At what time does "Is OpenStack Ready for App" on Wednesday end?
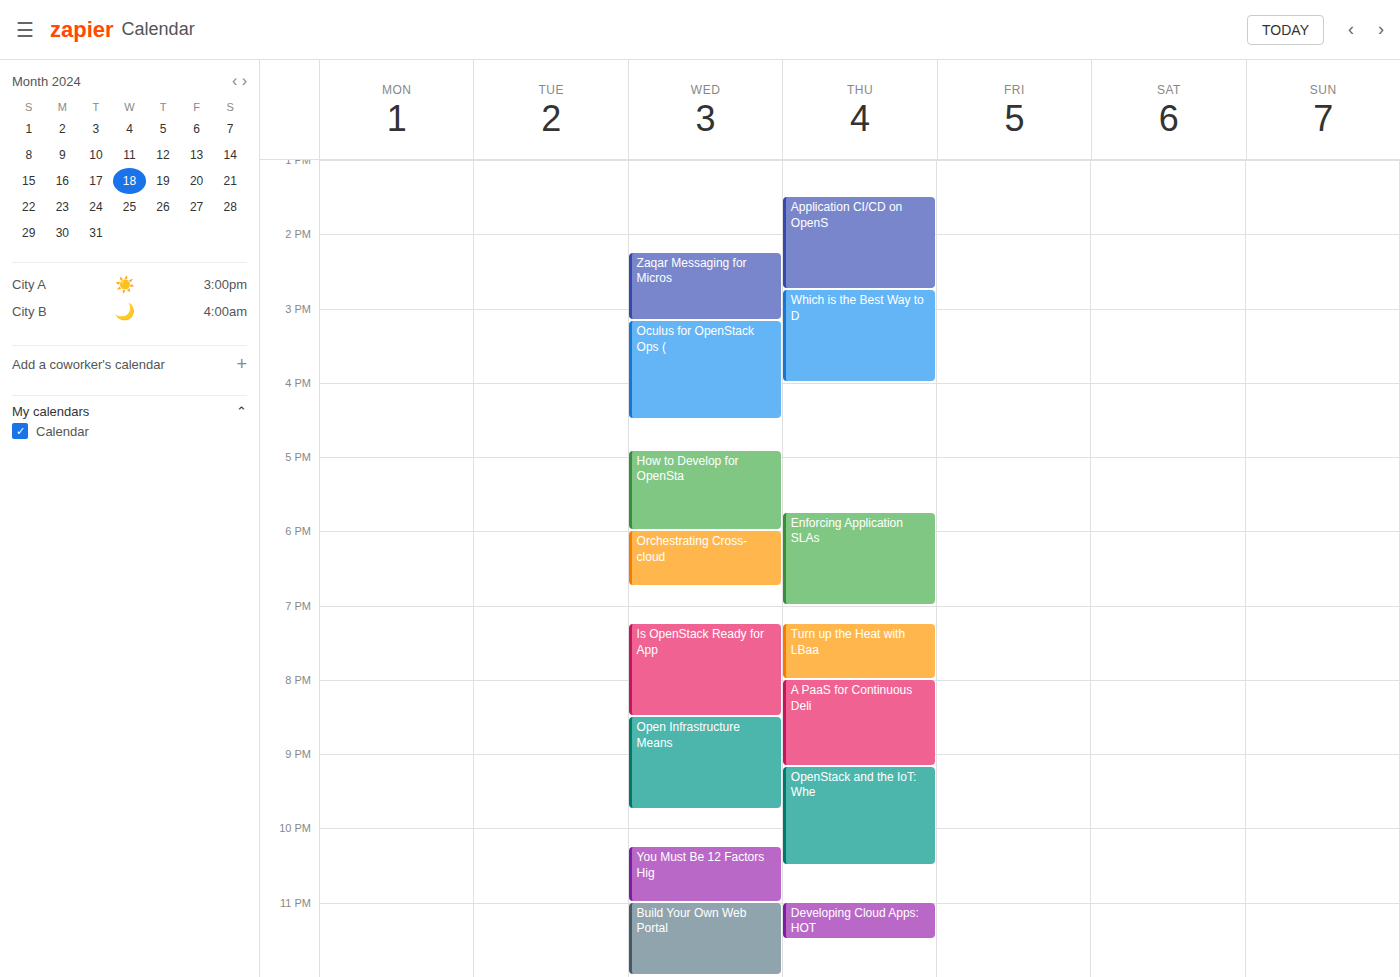
8:30 PM